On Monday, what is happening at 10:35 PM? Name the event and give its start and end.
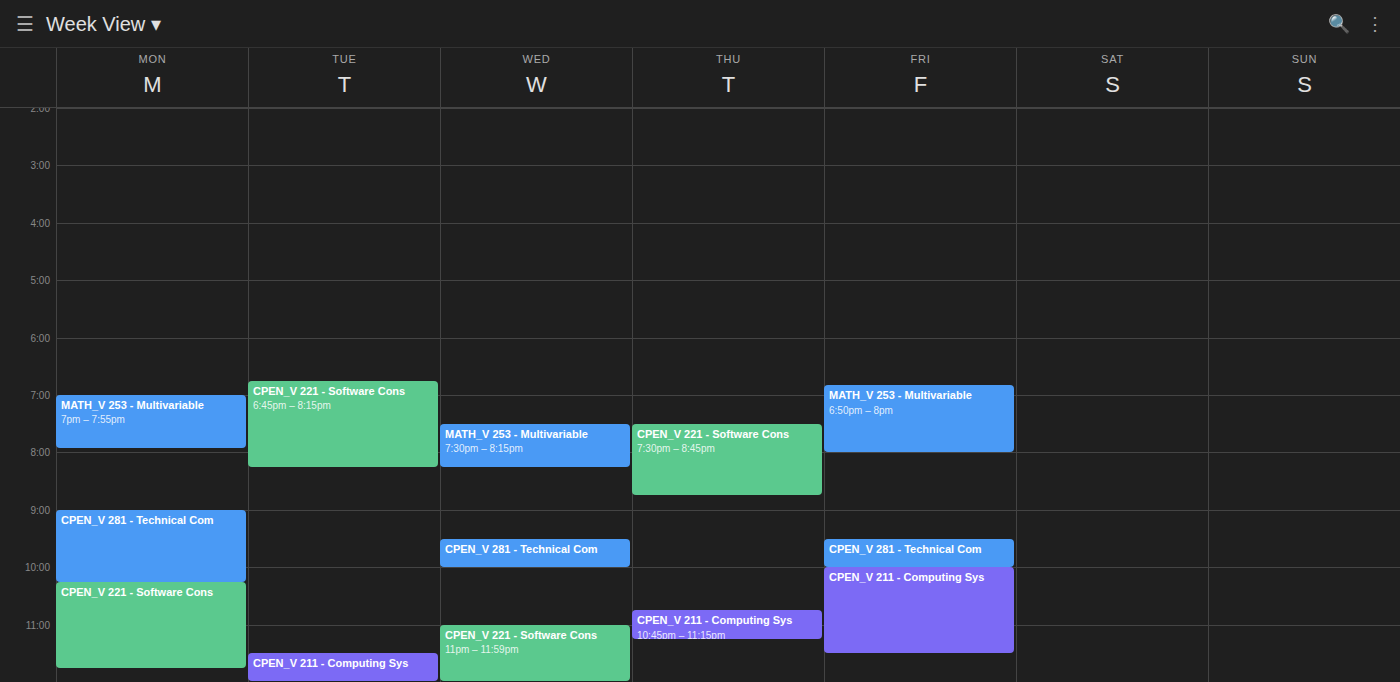
"CPEN_V 221 - Software Cons", 10:15 PM to 11:45 PM